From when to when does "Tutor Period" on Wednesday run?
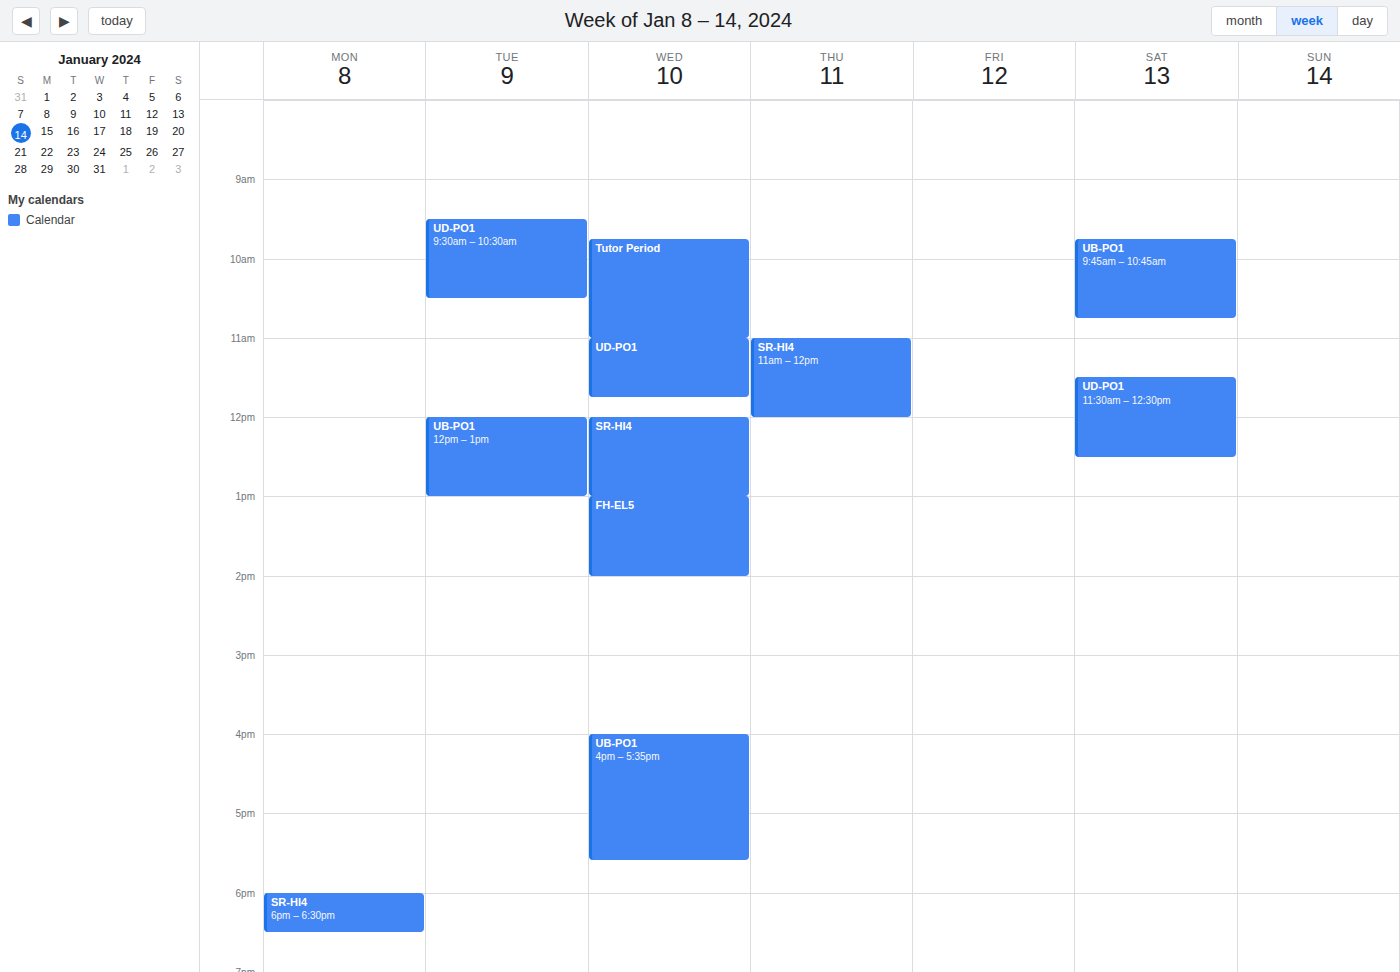
9:45 AM to 11:00 AM